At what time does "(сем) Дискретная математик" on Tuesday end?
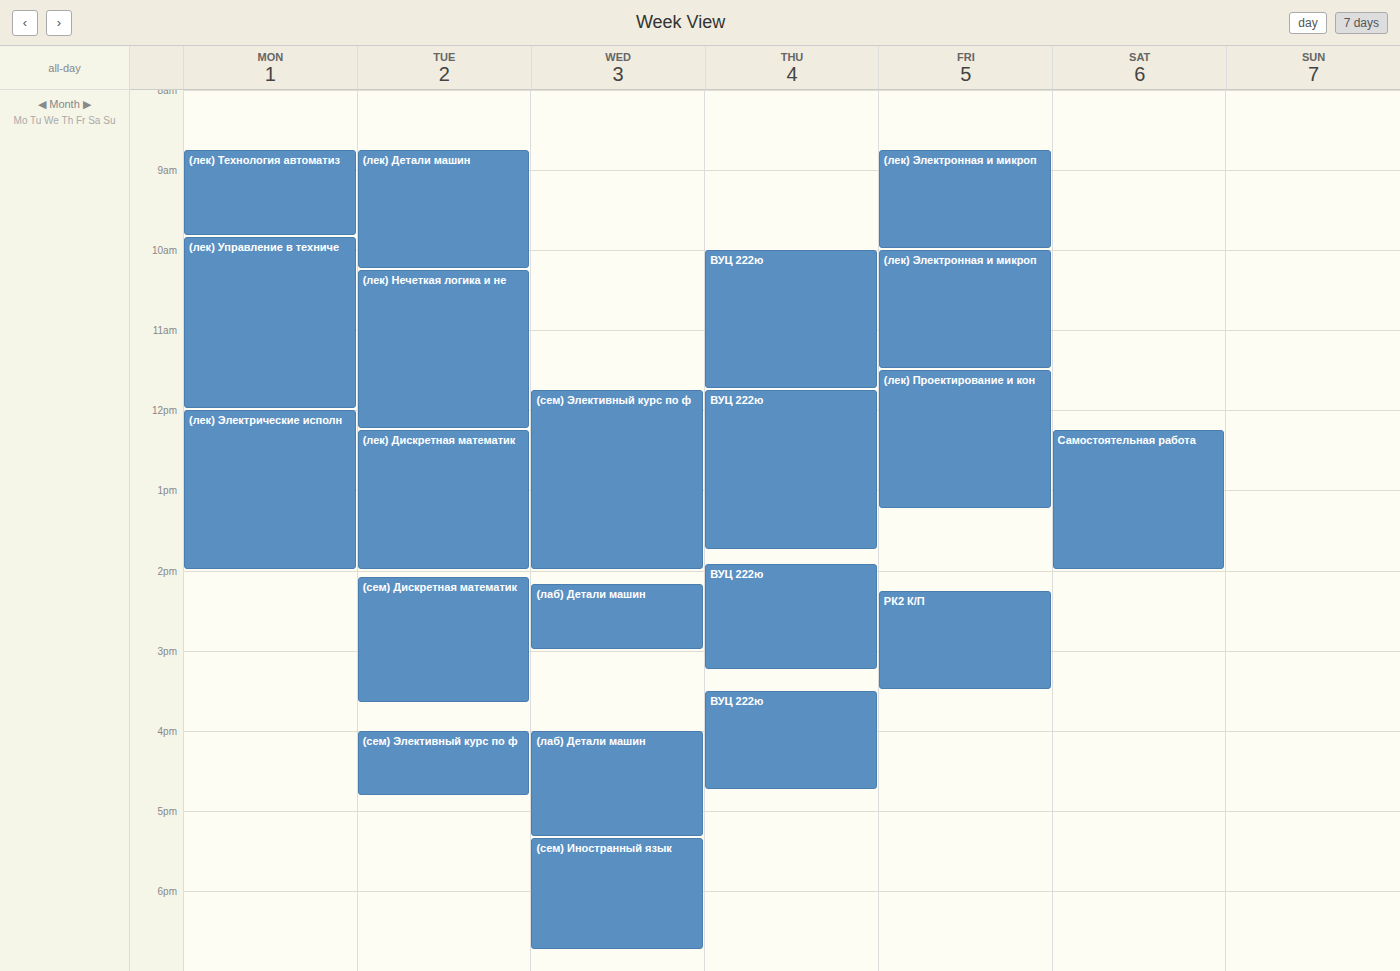
3:40 PM